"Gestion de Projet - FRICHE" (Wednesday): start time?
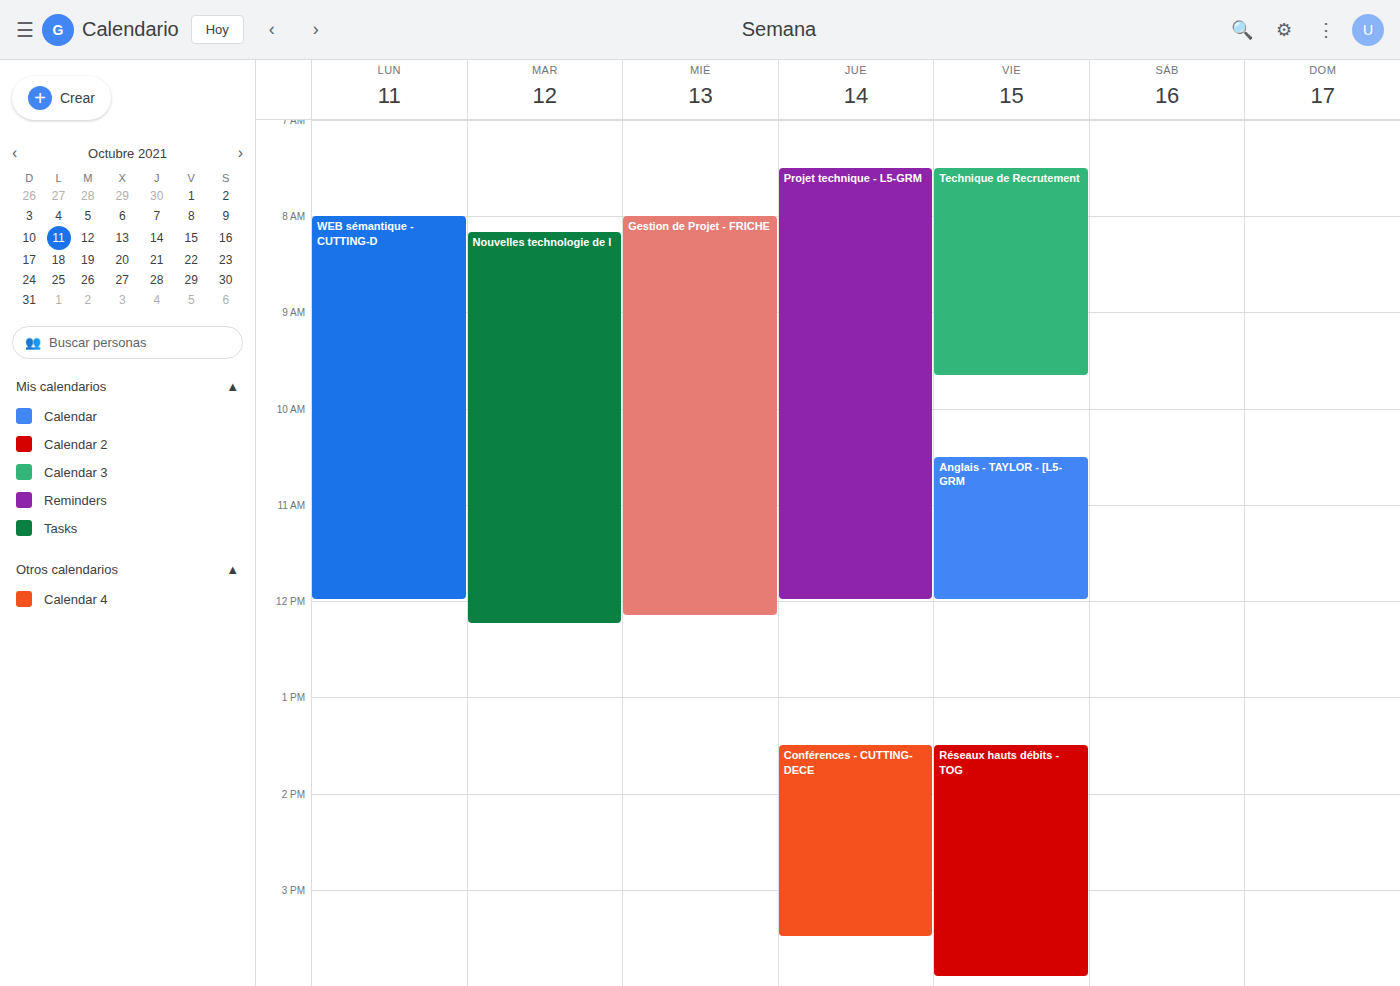
8:00 AM